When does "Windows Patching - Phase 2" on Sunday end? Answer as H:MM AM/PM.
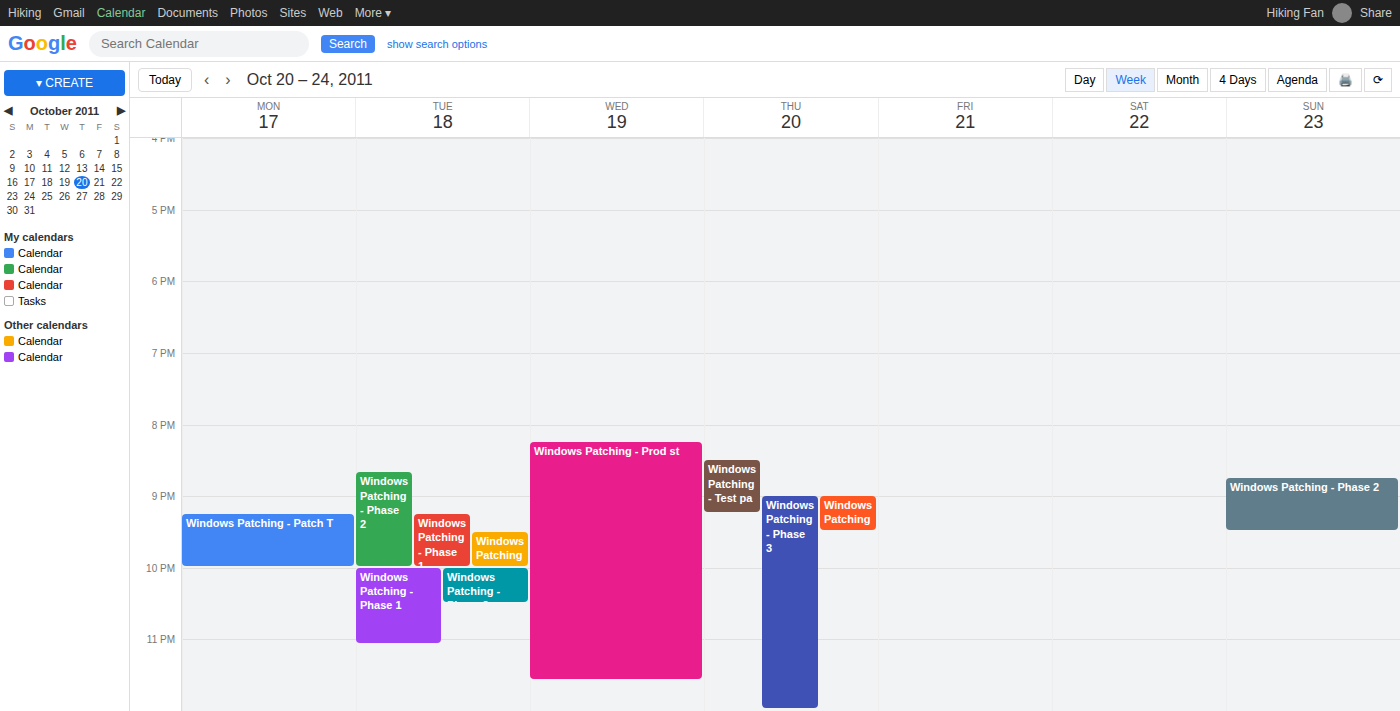
9:30 PM